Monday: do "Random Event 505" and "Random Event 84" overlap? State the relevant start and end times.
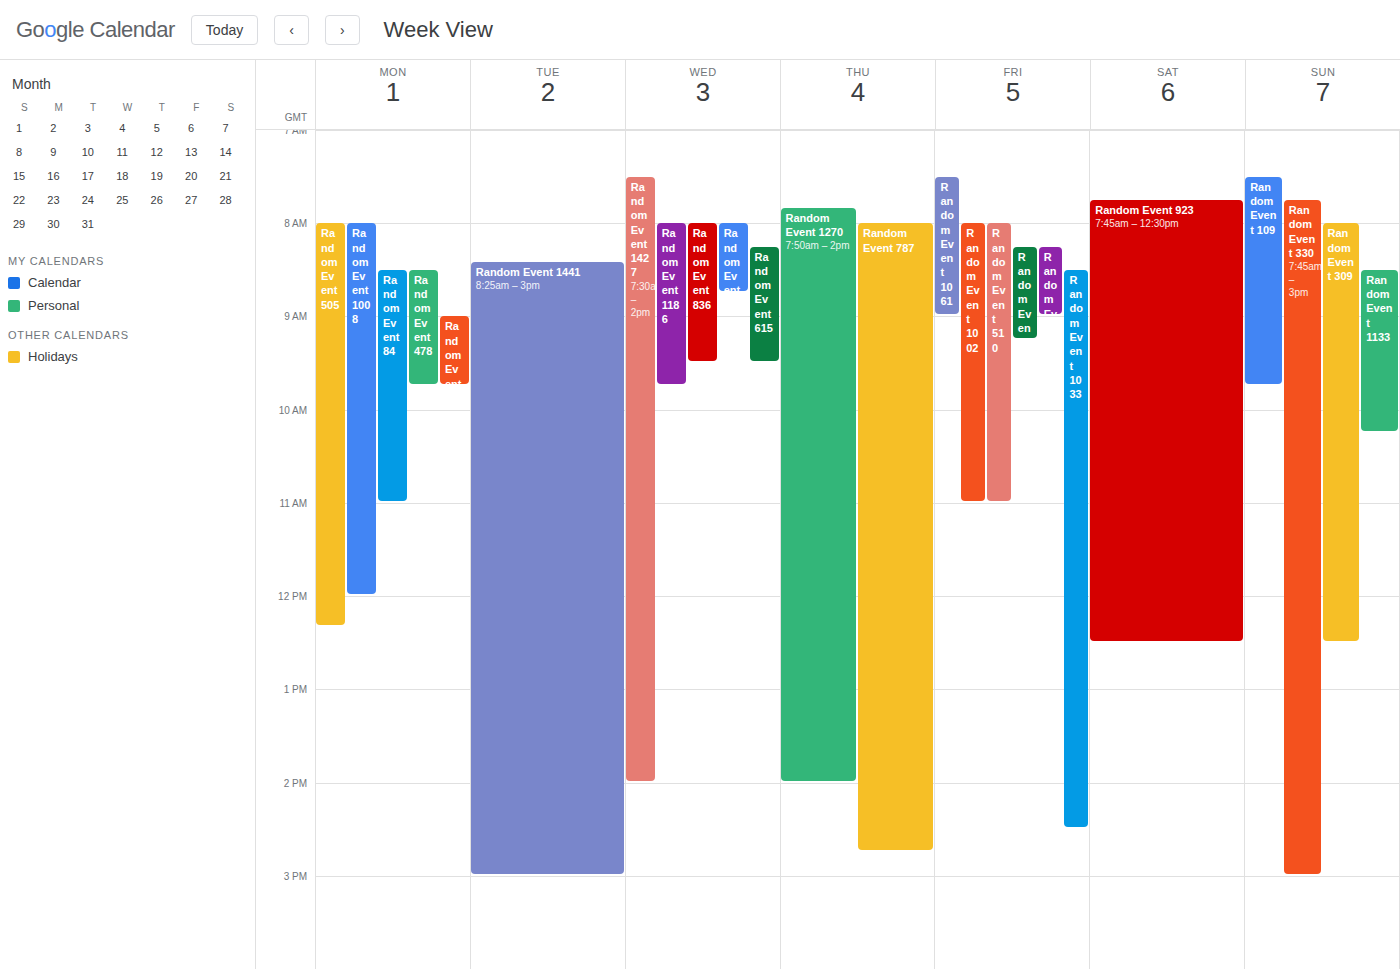
"Random Event 84" runs 8:30 AM to 11:00 AM, inside "Random Event 505" -- they overlap.